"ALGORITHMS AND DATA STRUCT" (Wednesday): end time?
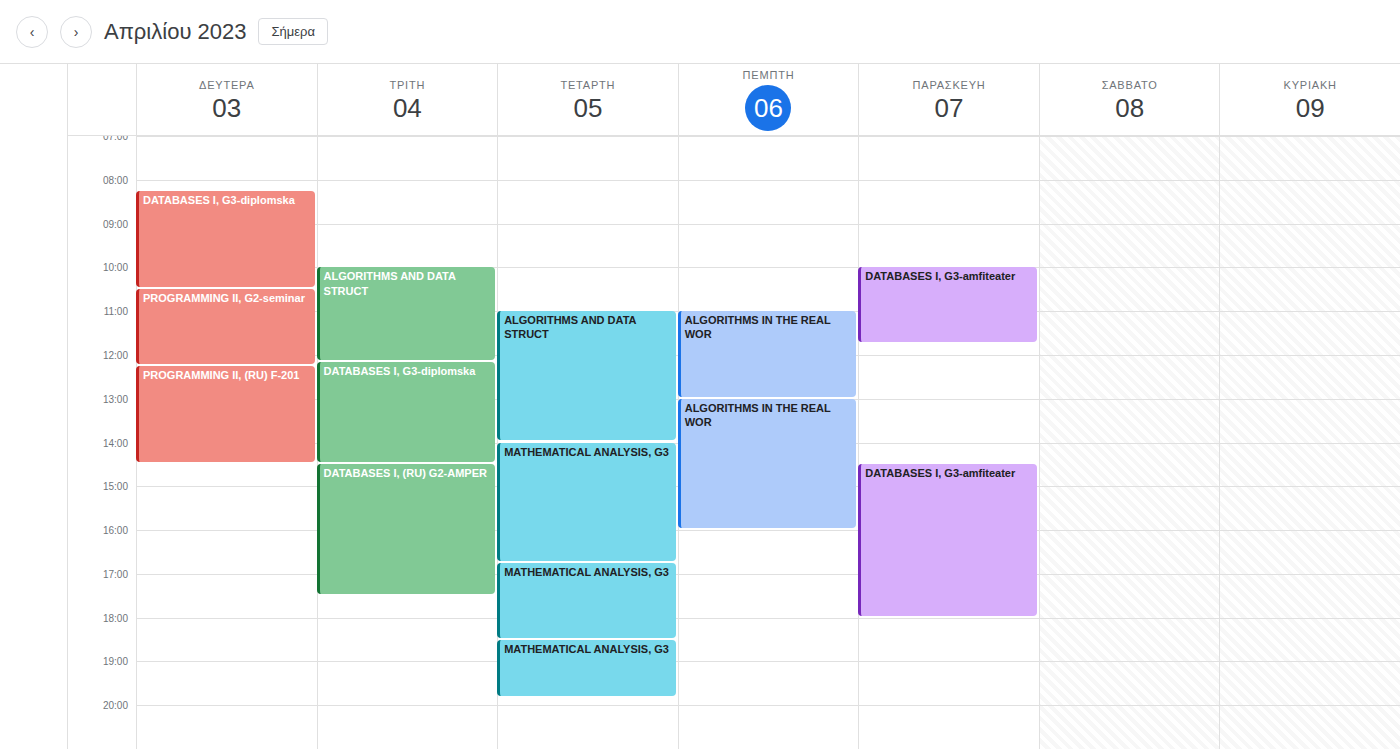
2:00 PM